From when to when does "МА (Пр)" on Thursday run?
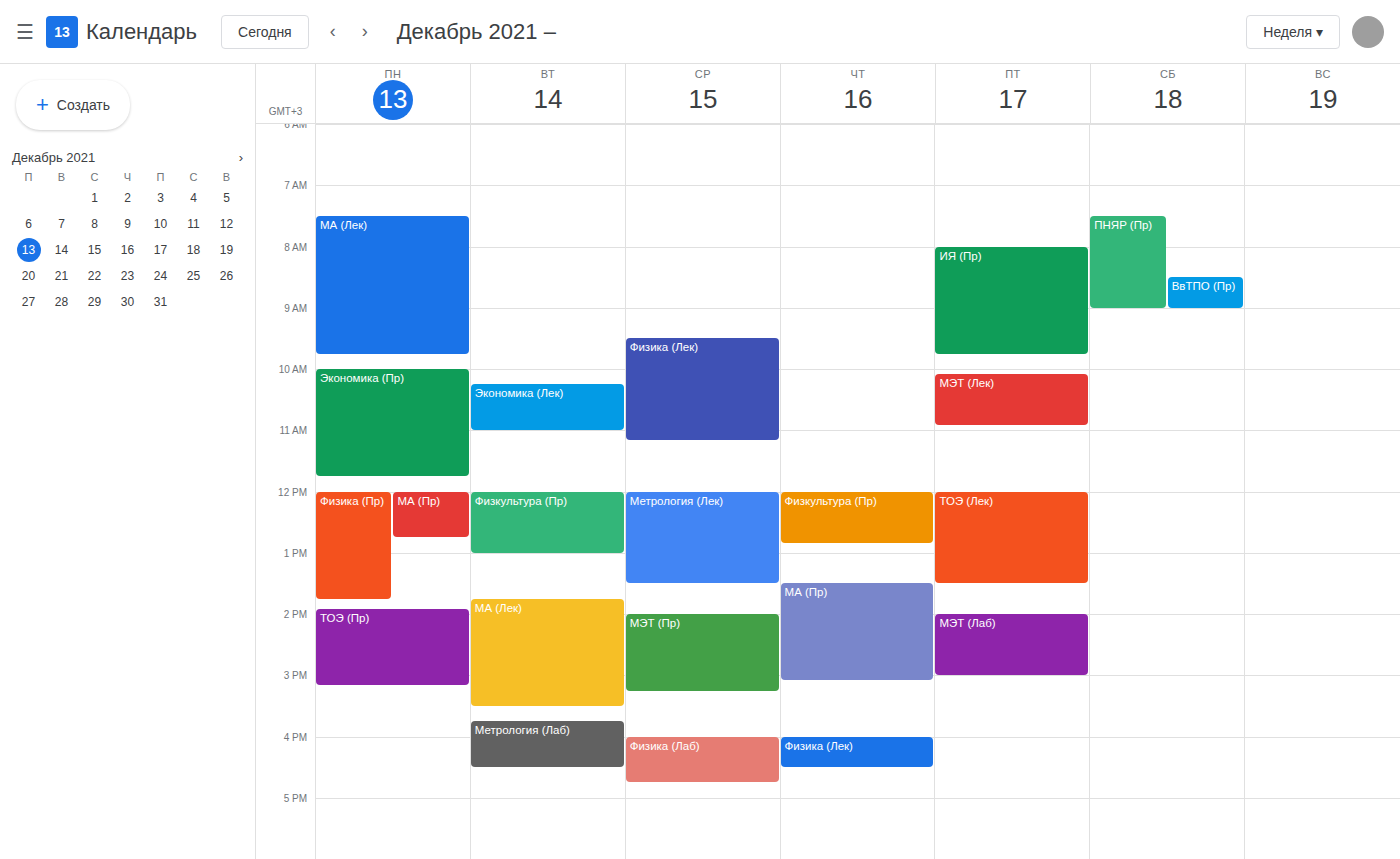
1:30 PM to 3:05 PM